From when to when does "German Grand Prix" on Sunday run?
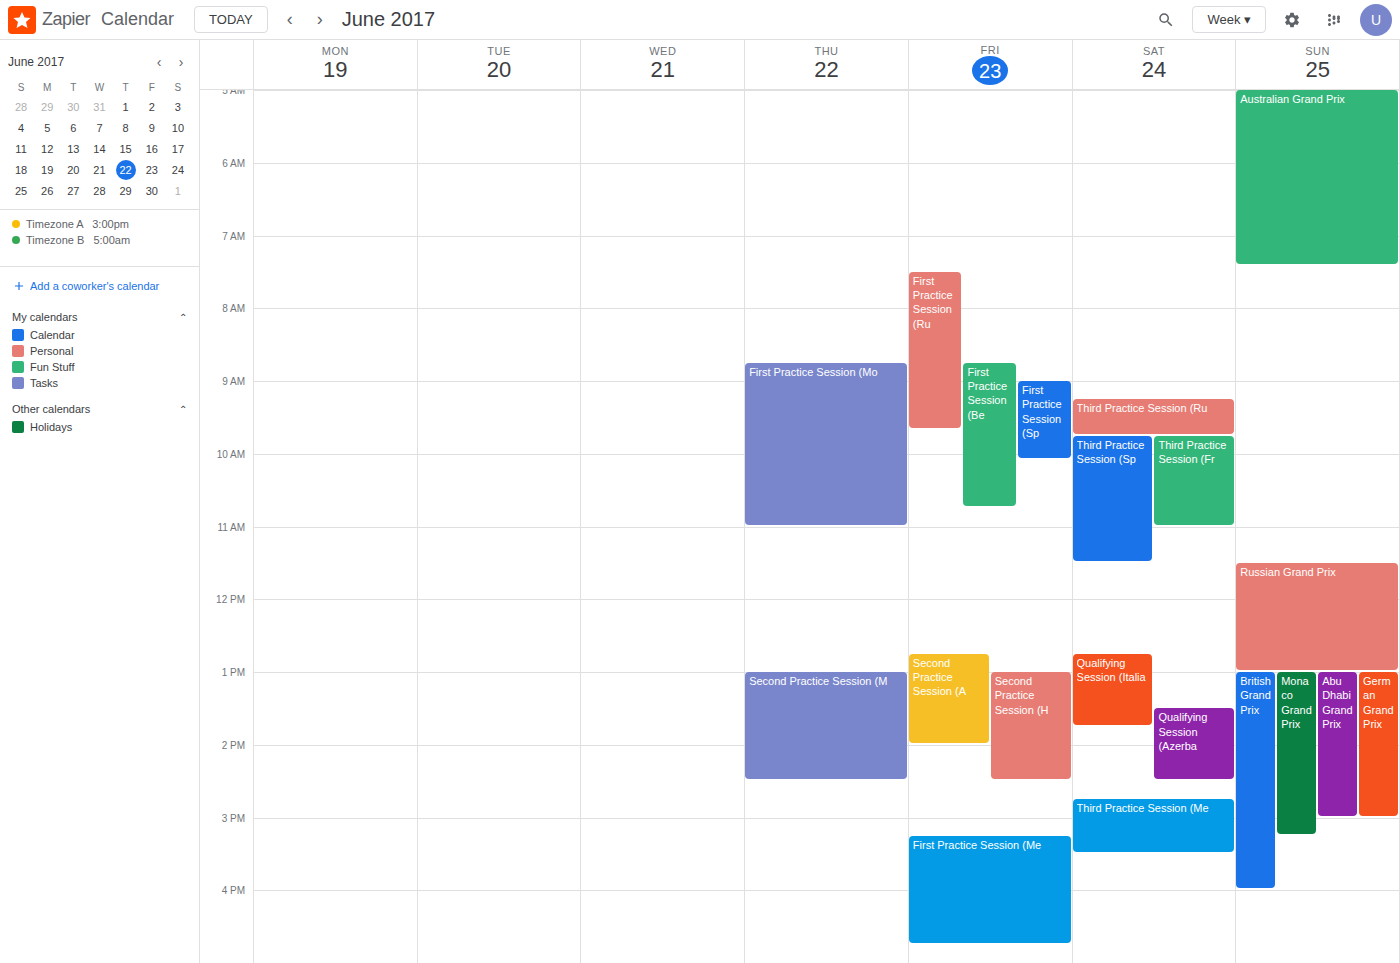
1:00 PM to 3:00 PM